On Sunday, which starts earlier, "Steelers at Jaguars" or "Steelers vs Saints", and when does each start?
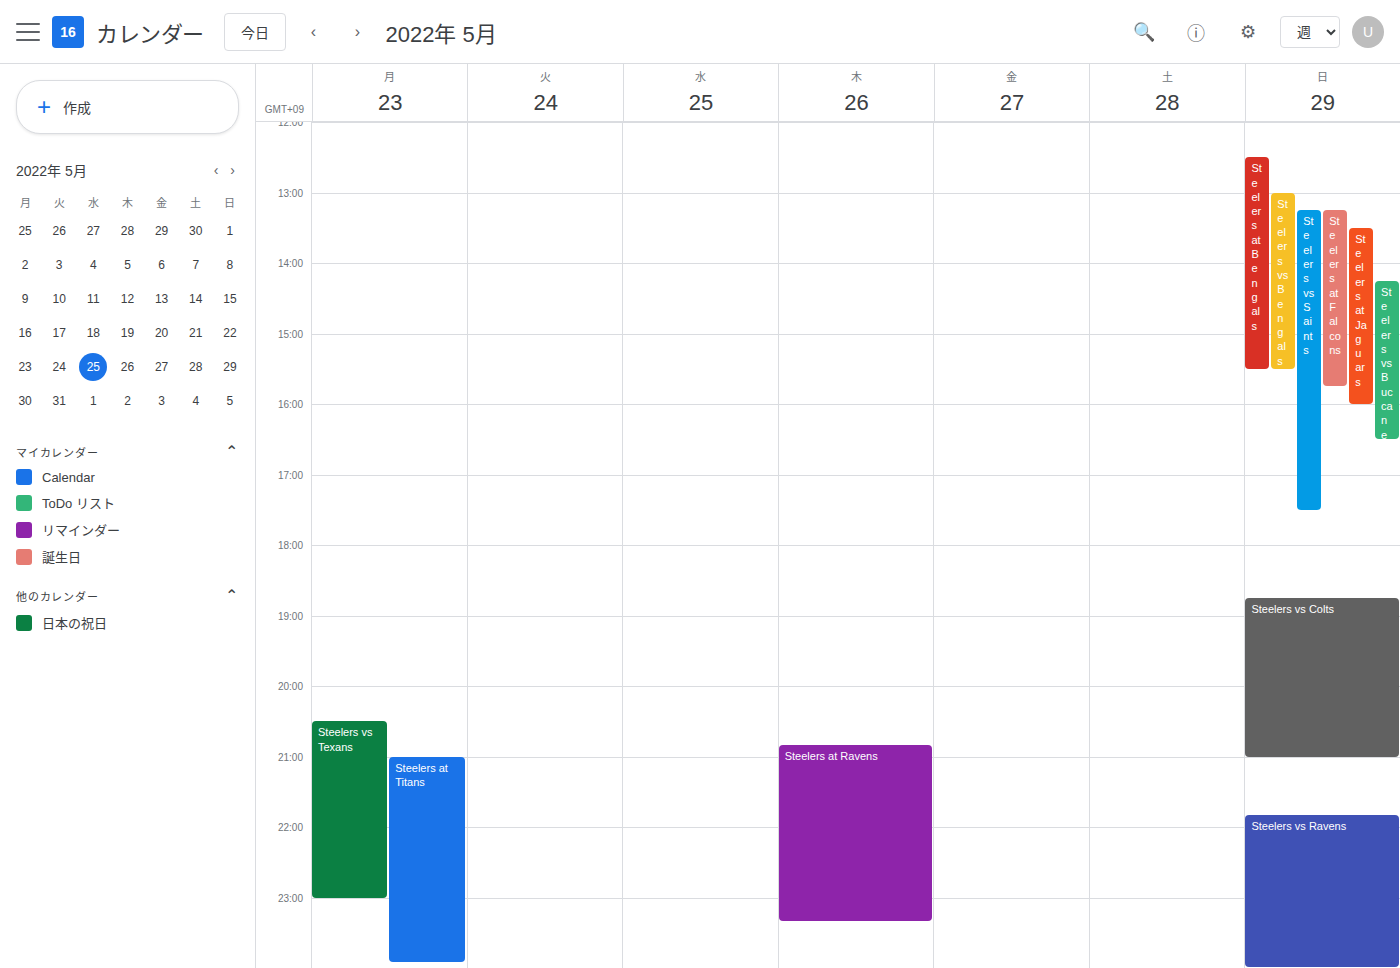
"Steelers vs Saints" 1:15 PM; "Steelers at Jaguars" 1:30 PM.